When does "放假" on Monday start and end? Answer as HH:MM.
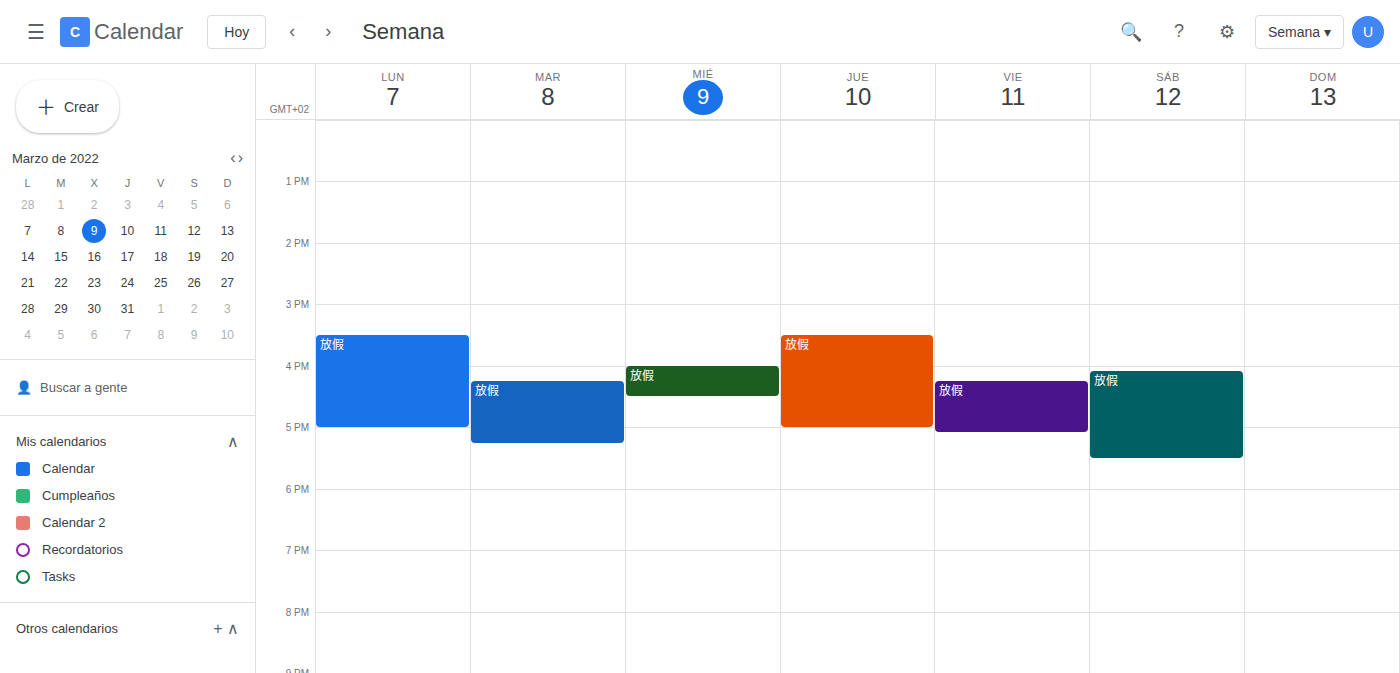
15:30 to 17:00